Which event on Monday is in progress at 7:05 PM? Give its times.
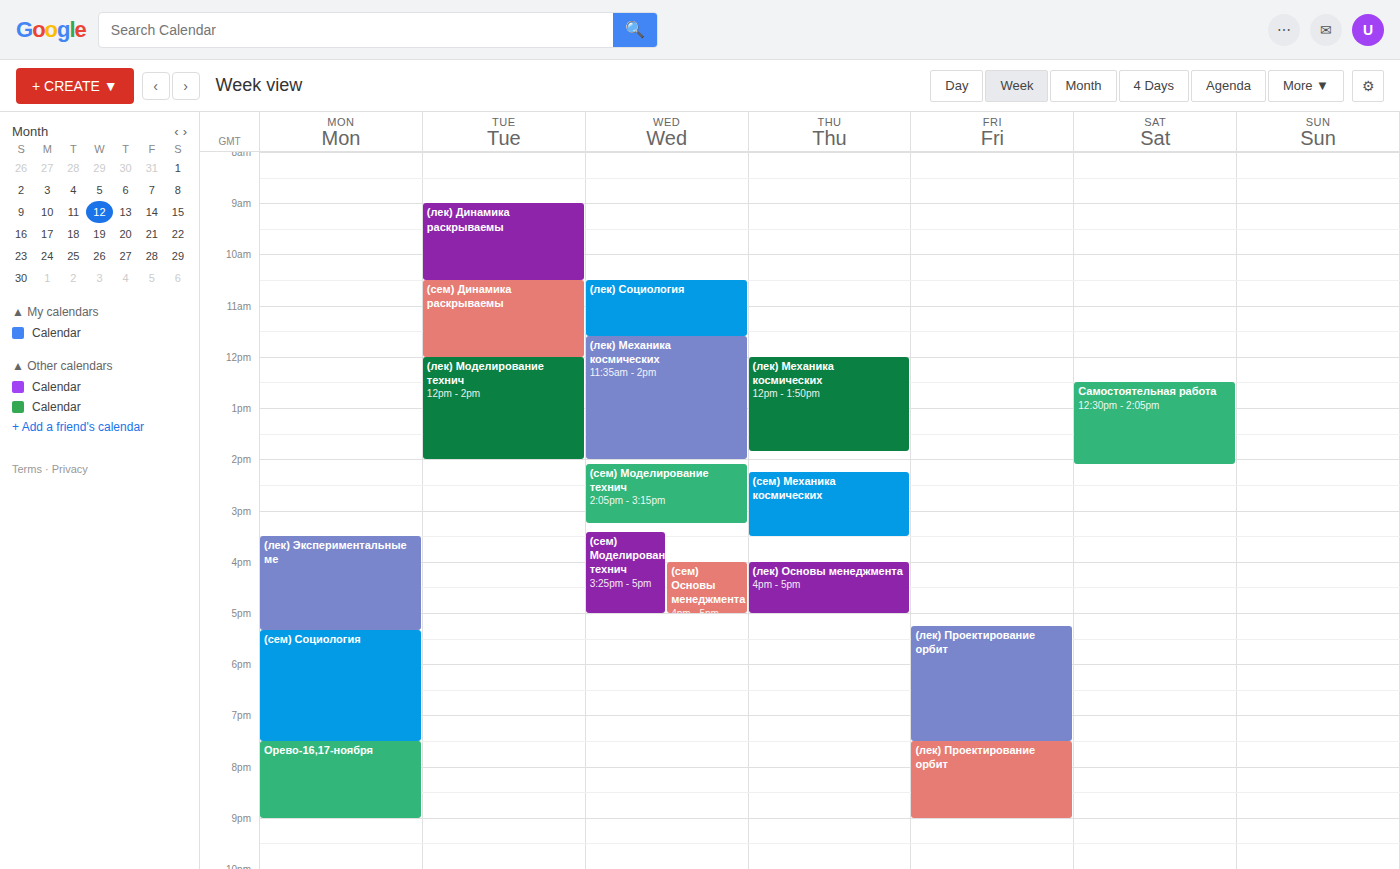
"(сем) Социология", 5:20 PM to 7:30 PM